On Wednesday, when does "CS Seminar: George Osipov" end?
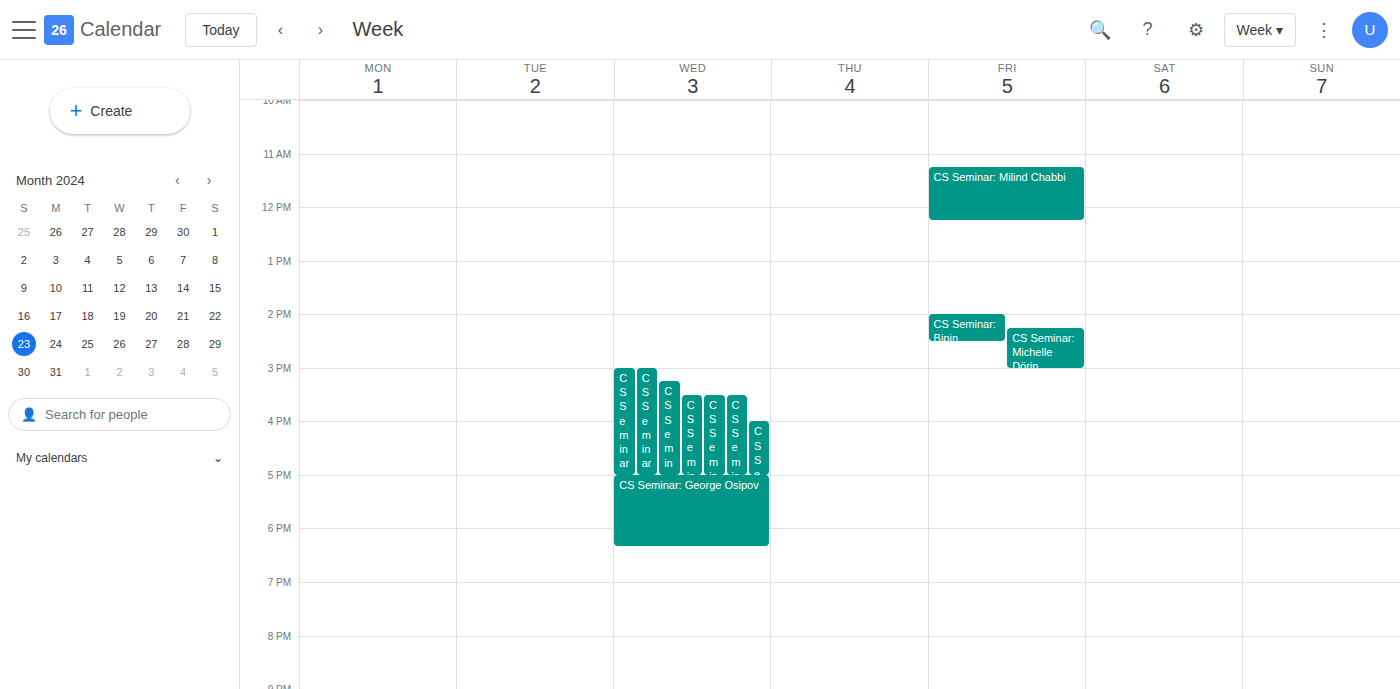
6:20 PM